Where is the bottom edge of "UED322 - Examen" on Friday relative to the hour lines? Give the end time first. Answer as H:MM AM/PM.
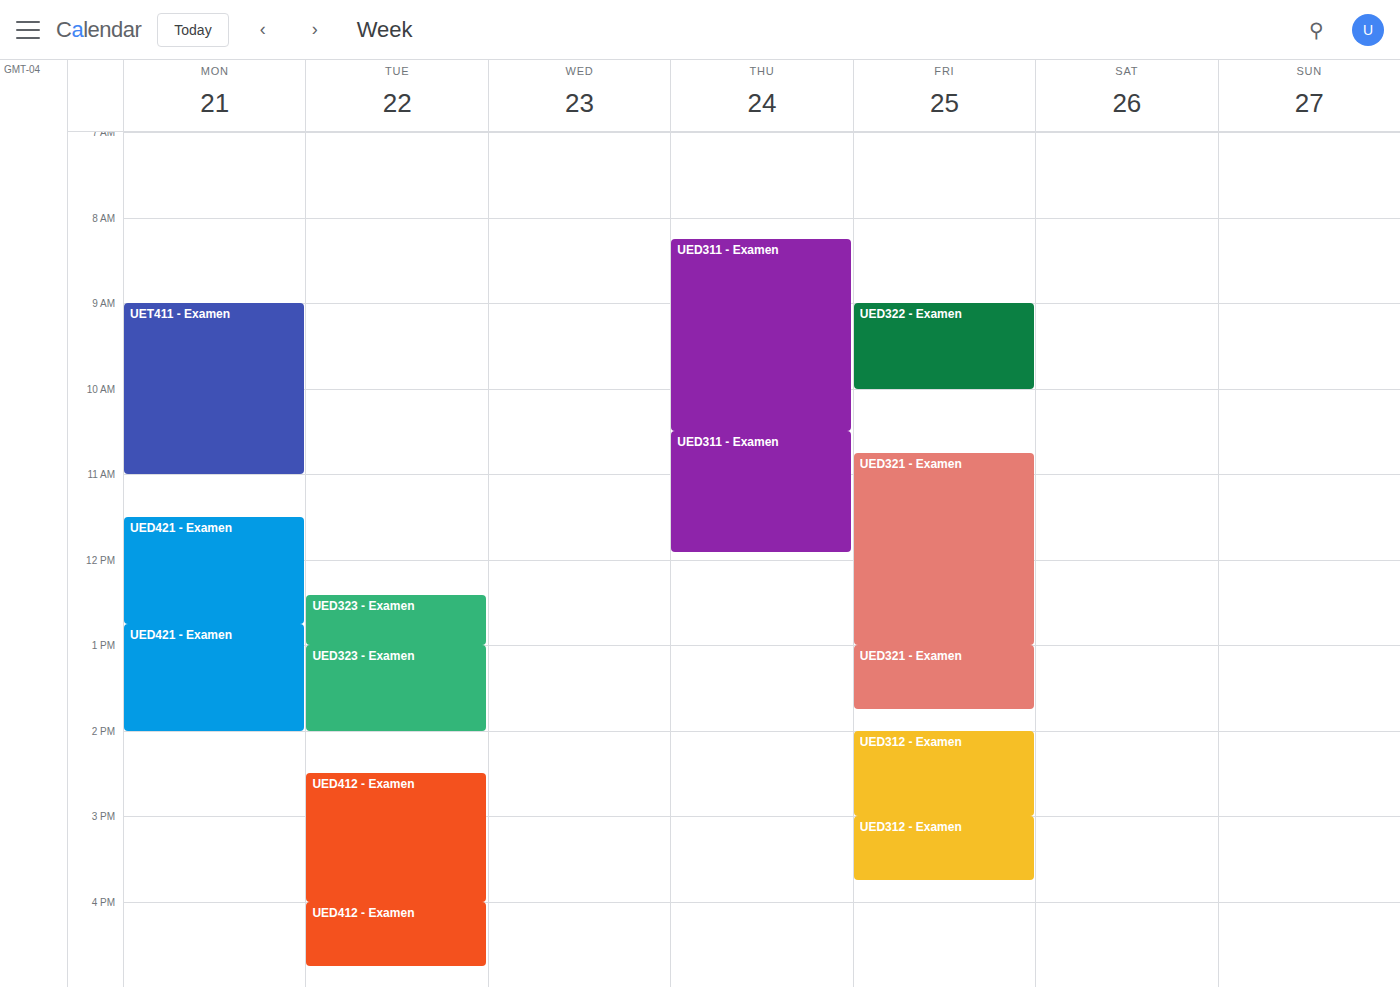
10:00 AM -- exactly on the 10 AM line.